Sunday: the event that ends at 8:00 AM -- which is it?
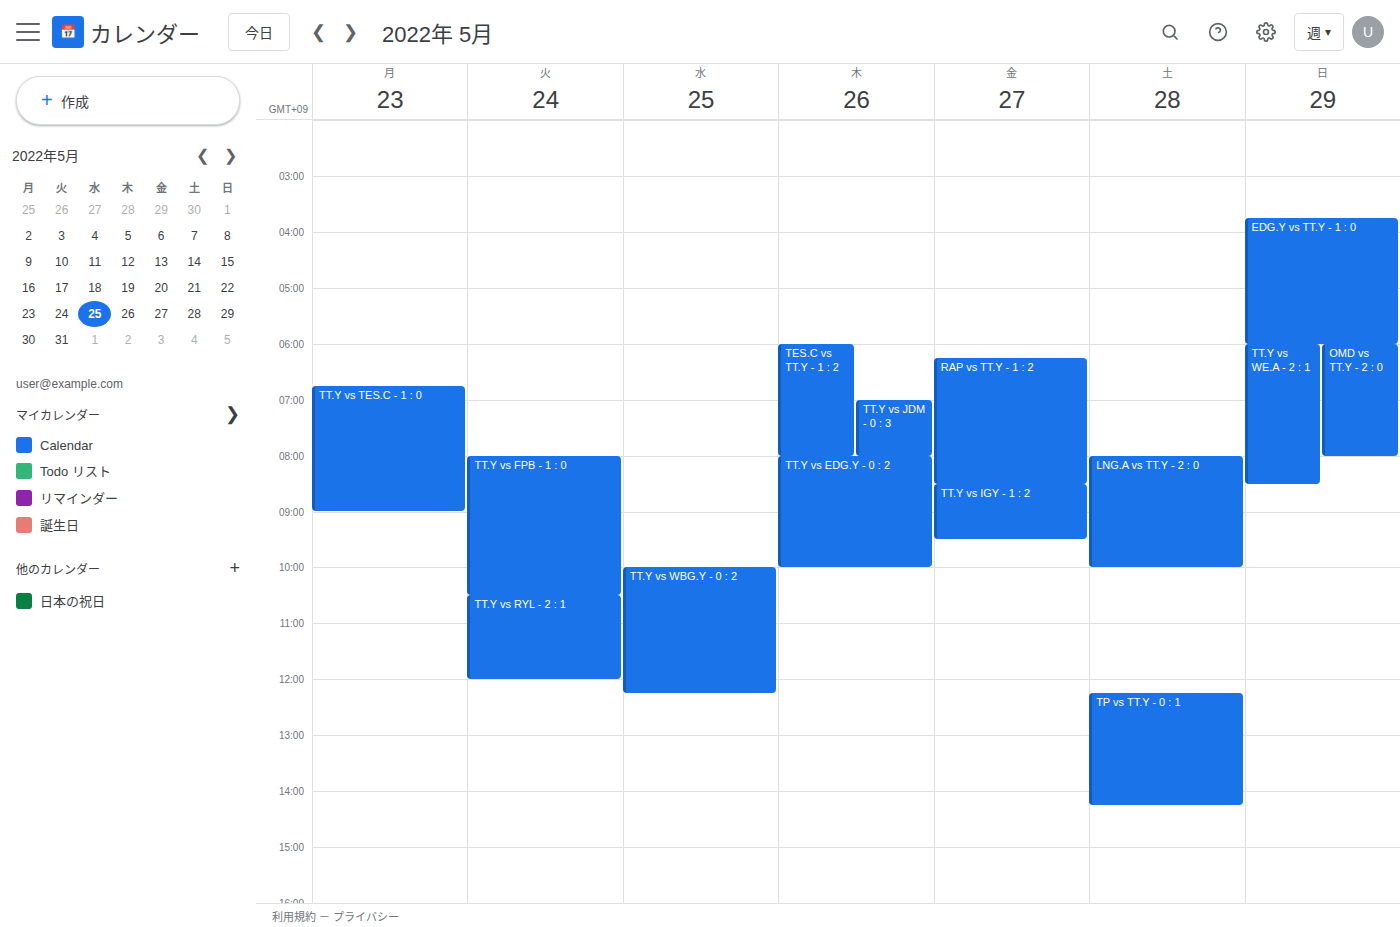
"OMD vs TT.Y - 2 : 0"